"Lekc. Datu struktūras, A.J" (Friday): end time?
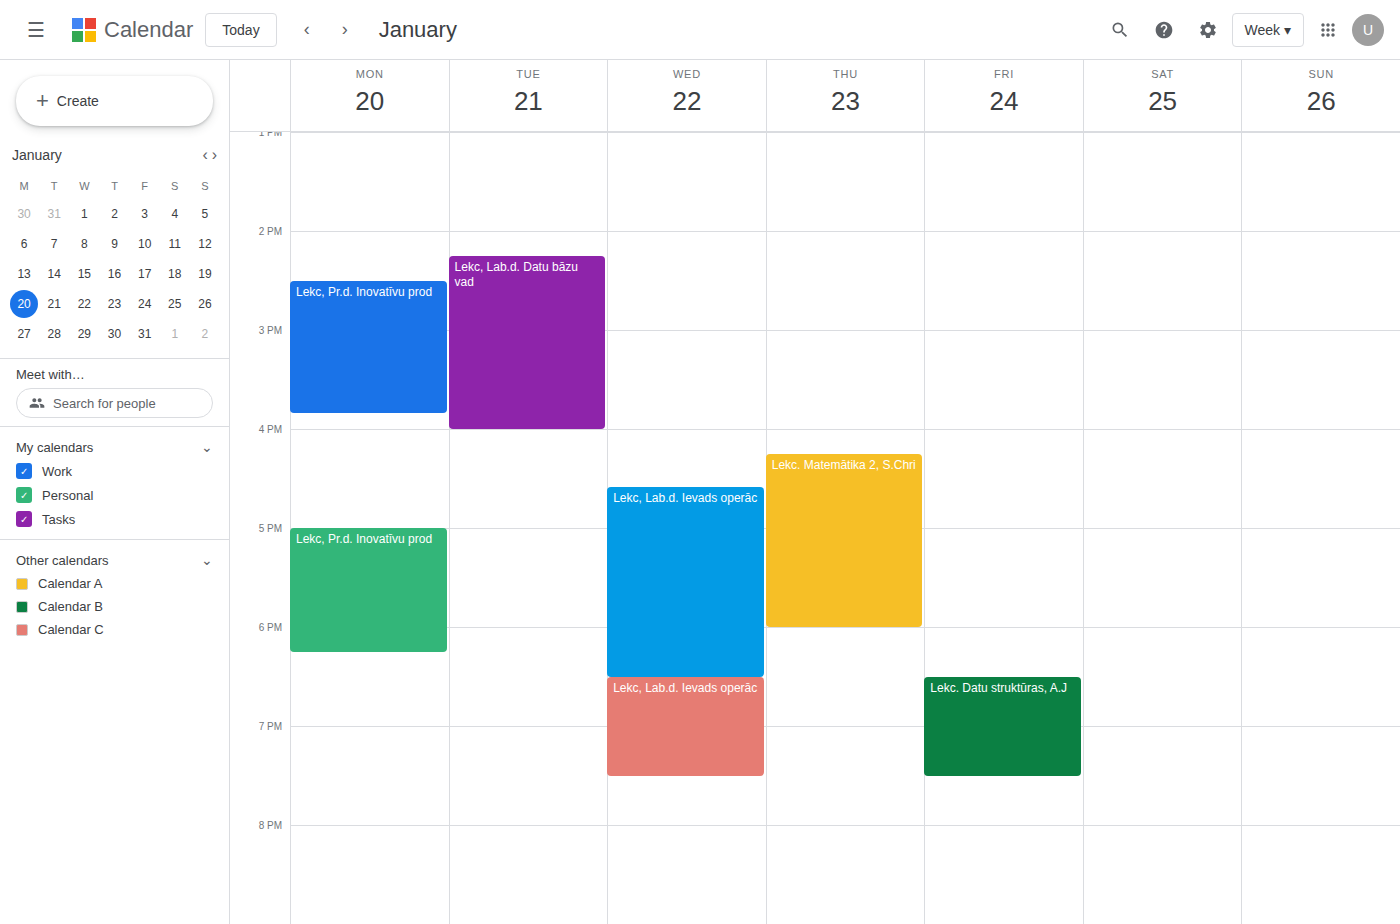
7:30 PM